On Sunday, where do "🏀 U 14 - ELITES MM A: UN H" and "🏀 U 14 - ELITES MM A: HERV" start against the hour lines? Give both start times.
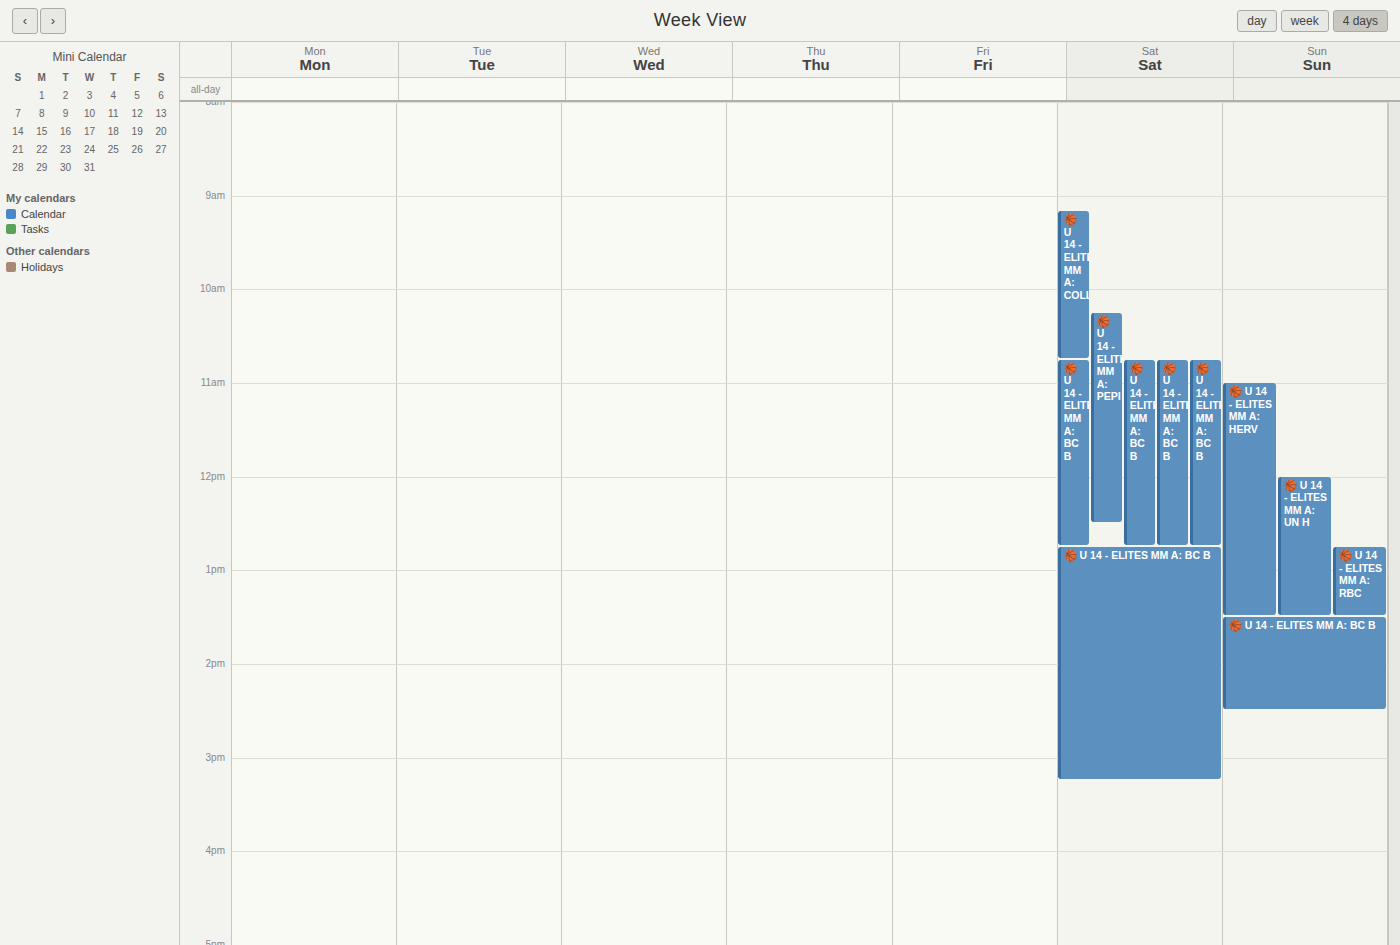
"🏀 U 14 - ELITES MM A: UN H": 12:00 PM, exactly on the 12 PM line. "🏀 U 14 - ELITES MM A: HERV": 11:00 AM, exactly on the 11 AM line.